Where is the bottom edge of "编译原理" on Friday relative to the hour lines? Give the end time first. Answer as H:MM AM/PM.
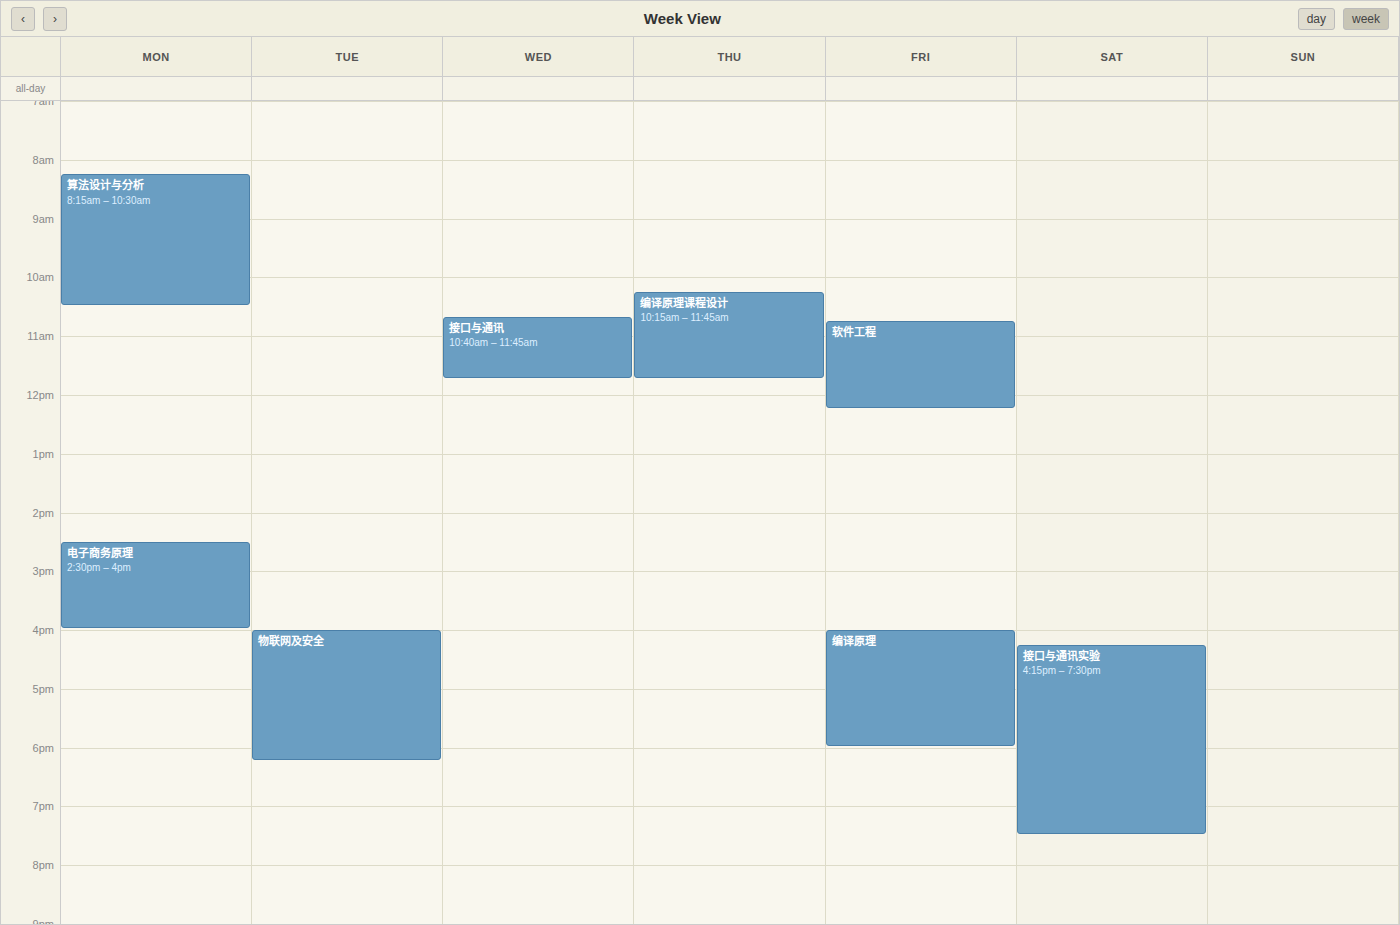
6:00 PM -- exactly on the 6 PM line.